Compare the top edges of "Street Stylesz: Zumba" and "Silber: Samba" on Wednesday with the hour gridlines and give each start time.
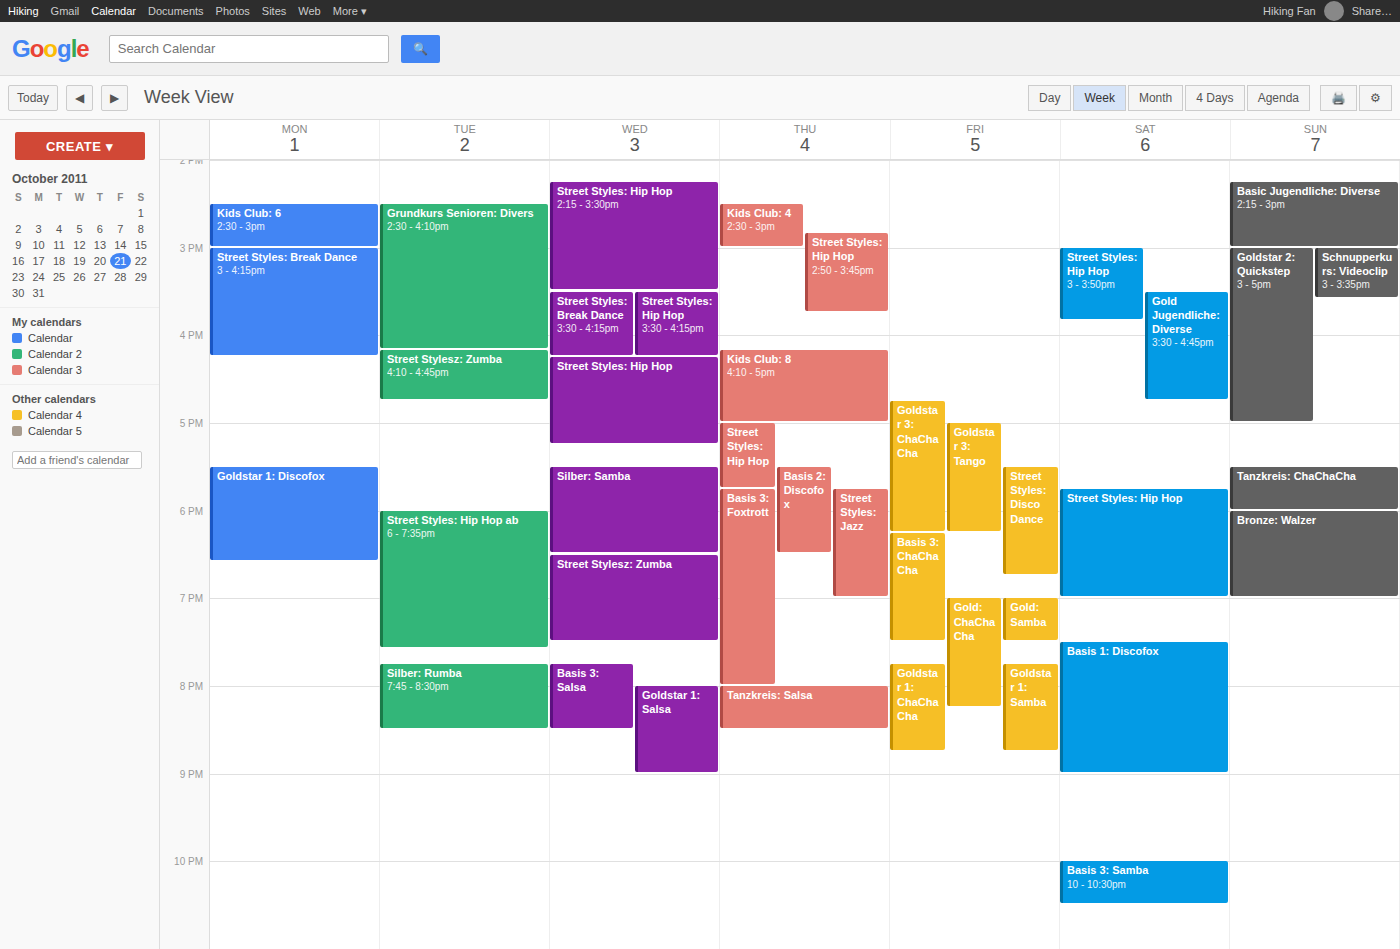
"Street Stylesz: Zumba": 18:30, halfway between the 18:00 and 19:00 lines. "Silber: Samba": 17:30, halfway between the 17:00 and 18:00 lines.